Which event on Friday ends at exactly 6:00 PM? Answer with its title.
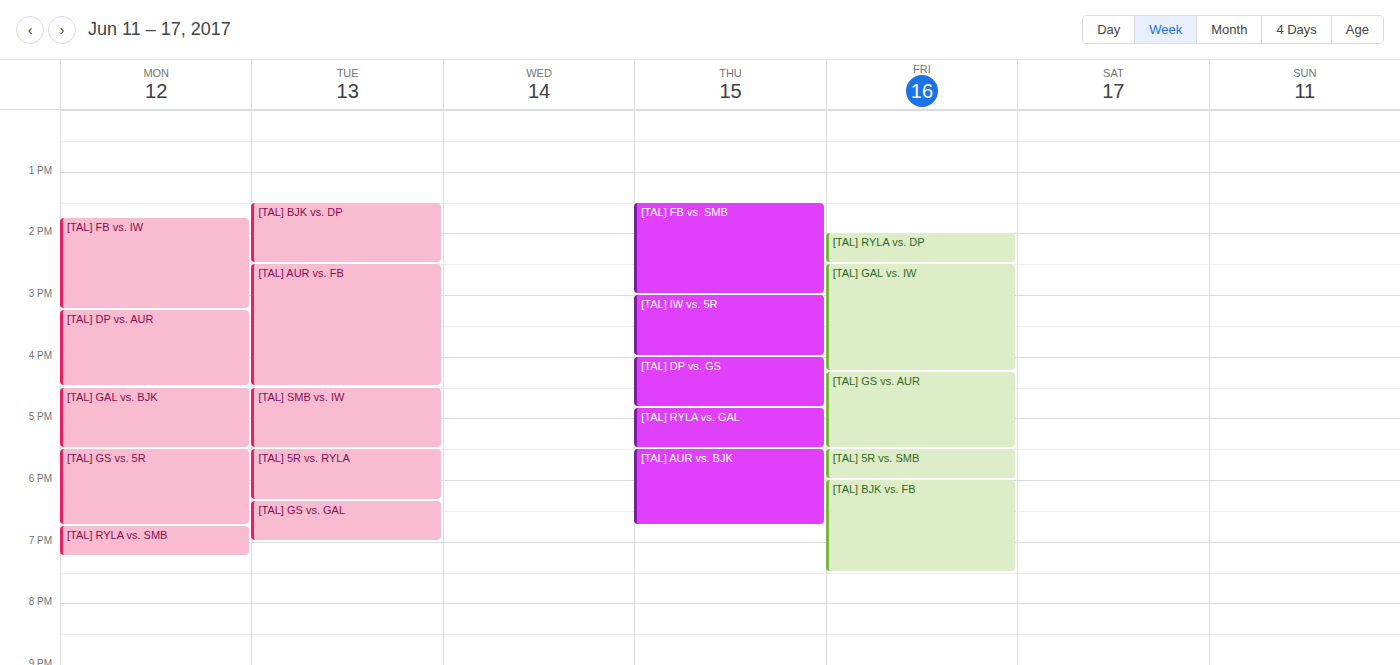
"[TAL] 5R vs. SMB"